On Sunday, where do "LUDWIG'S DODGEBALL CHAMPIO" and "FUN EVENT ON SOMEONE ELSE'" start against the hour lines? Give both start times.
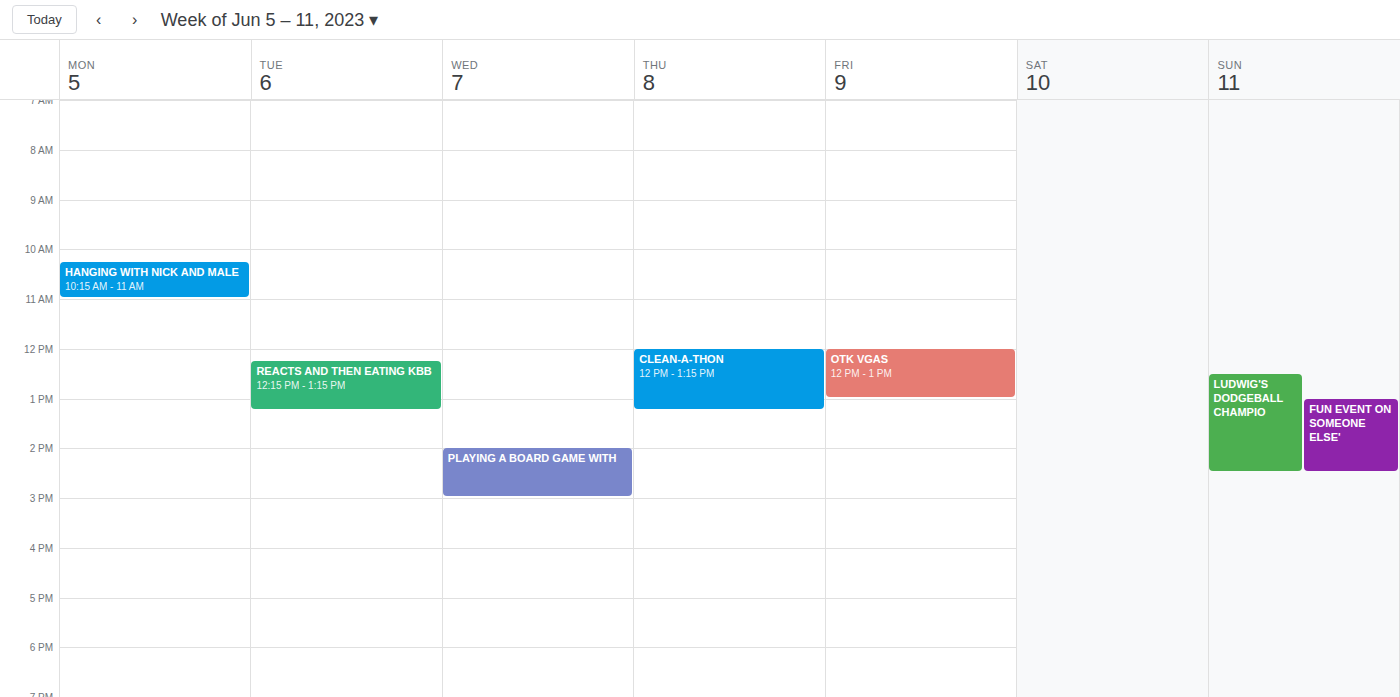
"LUDWIG'S DODGEBALL CHAMPIO": 12:30 PM, halfway between the 12 PM and 1 PM lines. "FUN EVENT ON SOMEONE ELSE'": 1:00 PM, exactly on the 1 PM line.